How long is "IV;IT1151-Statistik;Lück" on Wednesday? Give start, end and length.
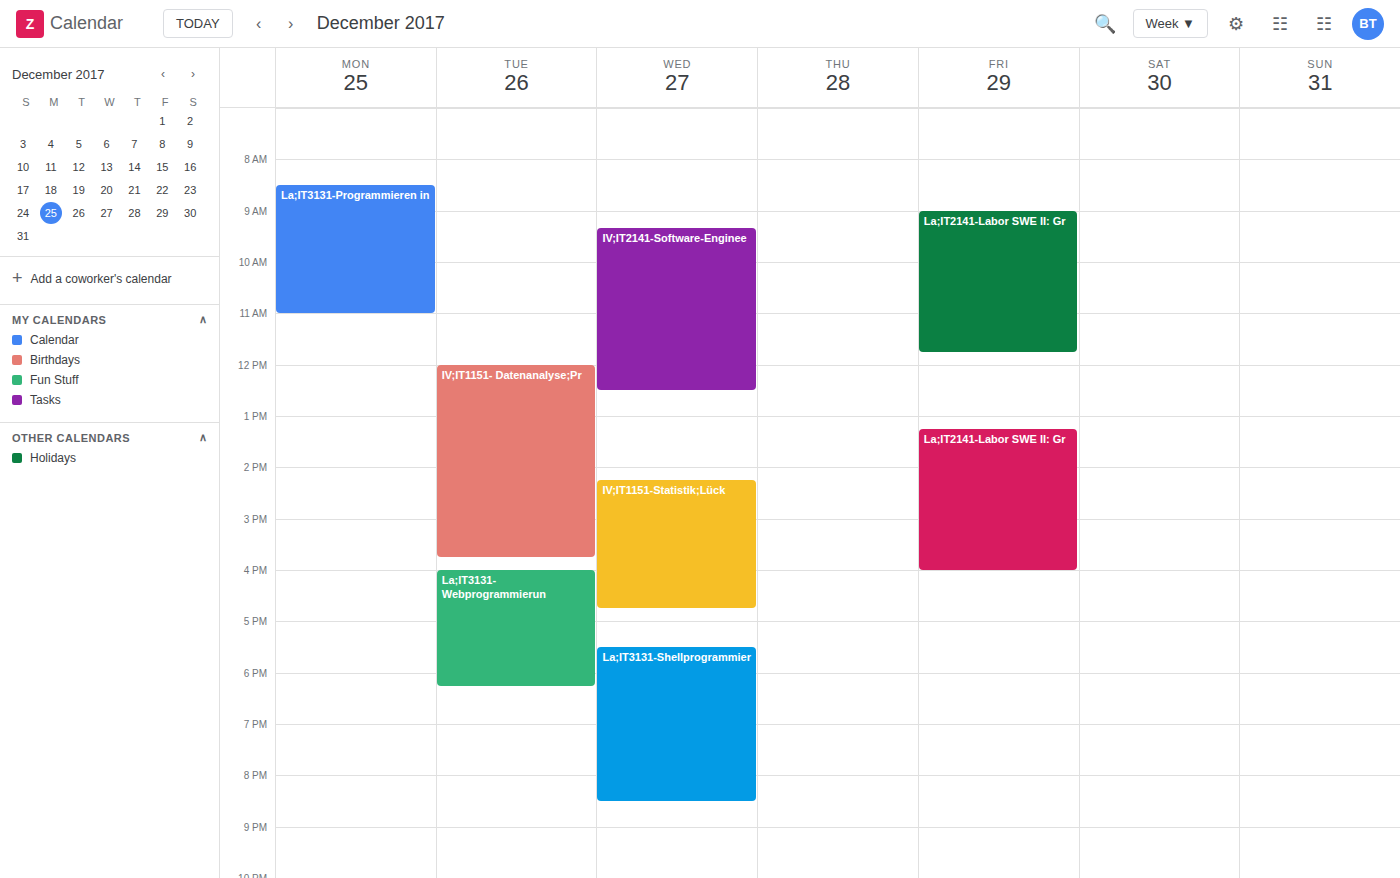
2:15 PM to 4:45 PM, 2 hours 30 minutes